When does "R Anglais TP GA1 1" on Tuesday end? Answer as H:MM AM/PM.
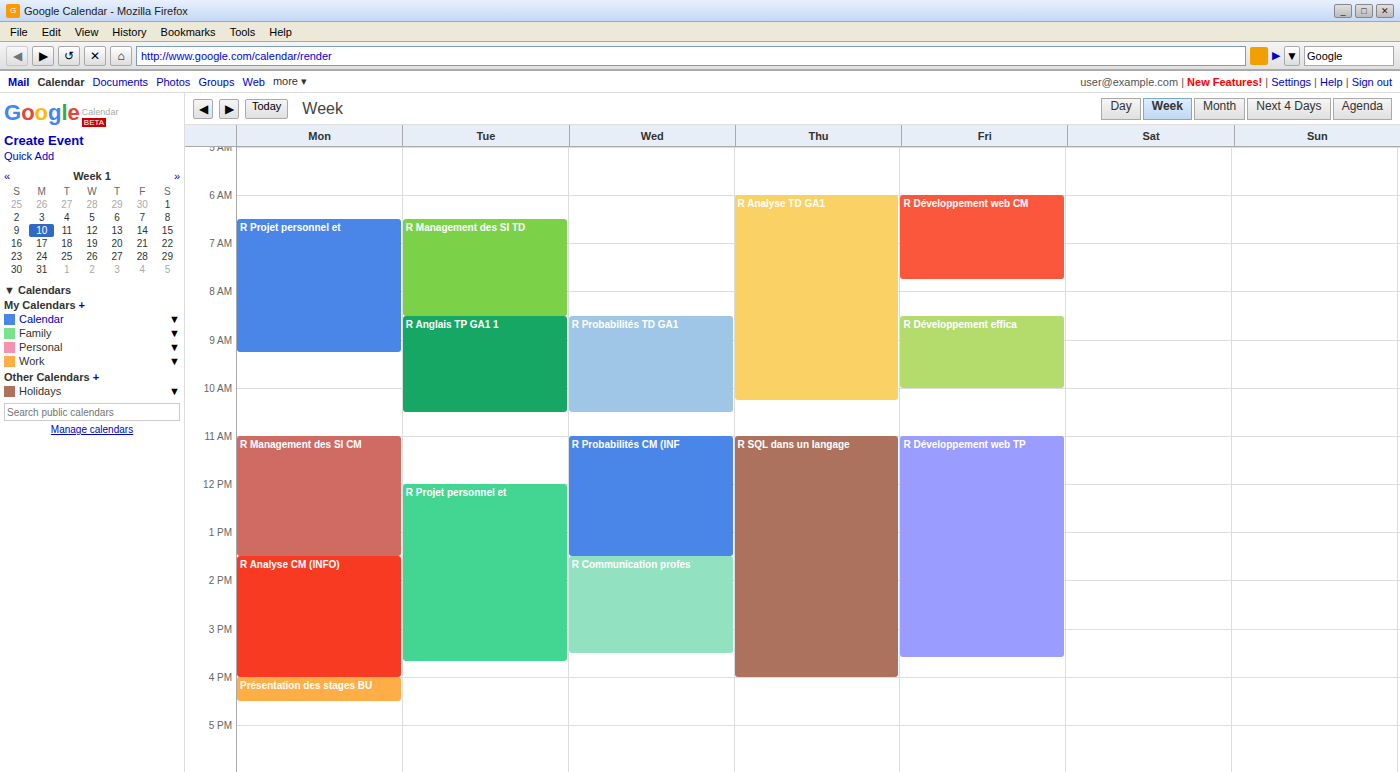
10:30 AM